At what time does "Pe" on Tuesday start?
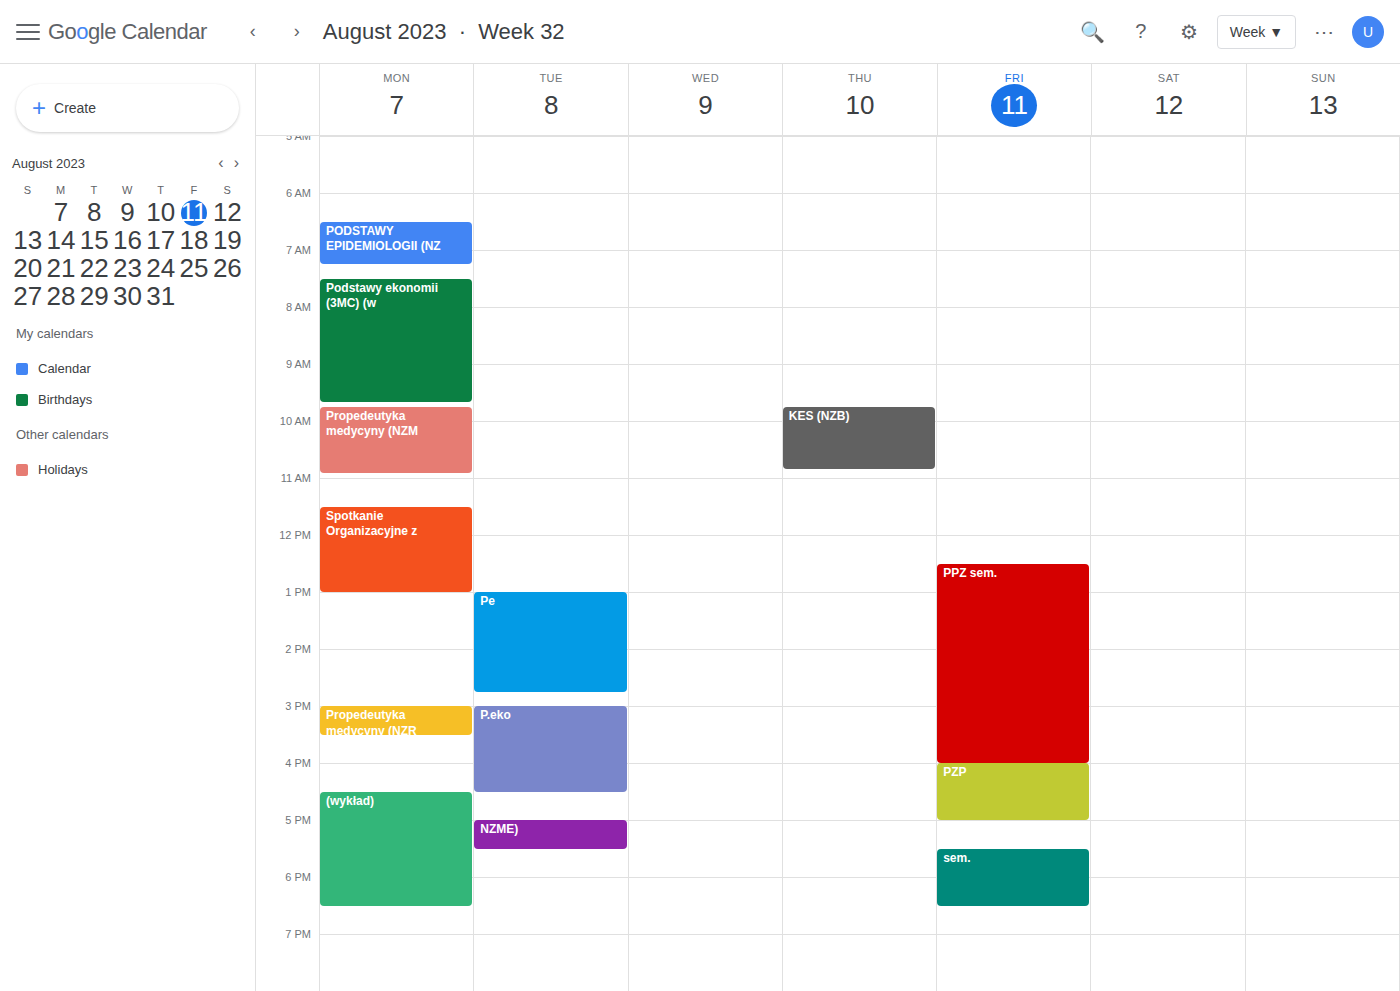
1:00 PM